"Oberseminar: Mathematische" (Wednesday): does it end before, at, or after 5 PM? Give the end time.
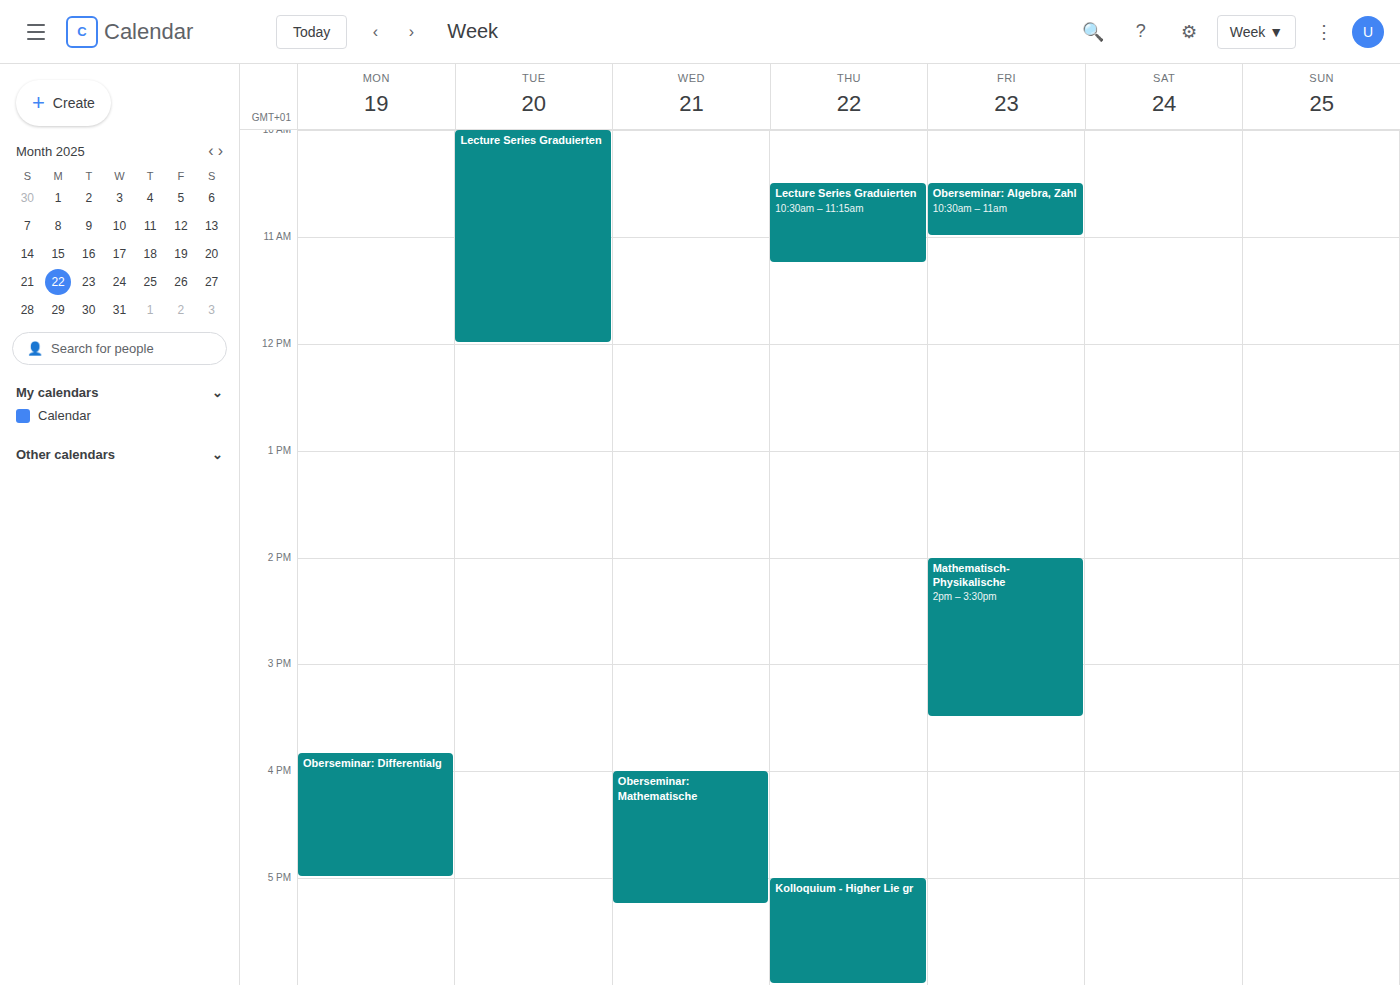
5:15 PM -- after 5 PM, 15 minutes below the 5 PM line.